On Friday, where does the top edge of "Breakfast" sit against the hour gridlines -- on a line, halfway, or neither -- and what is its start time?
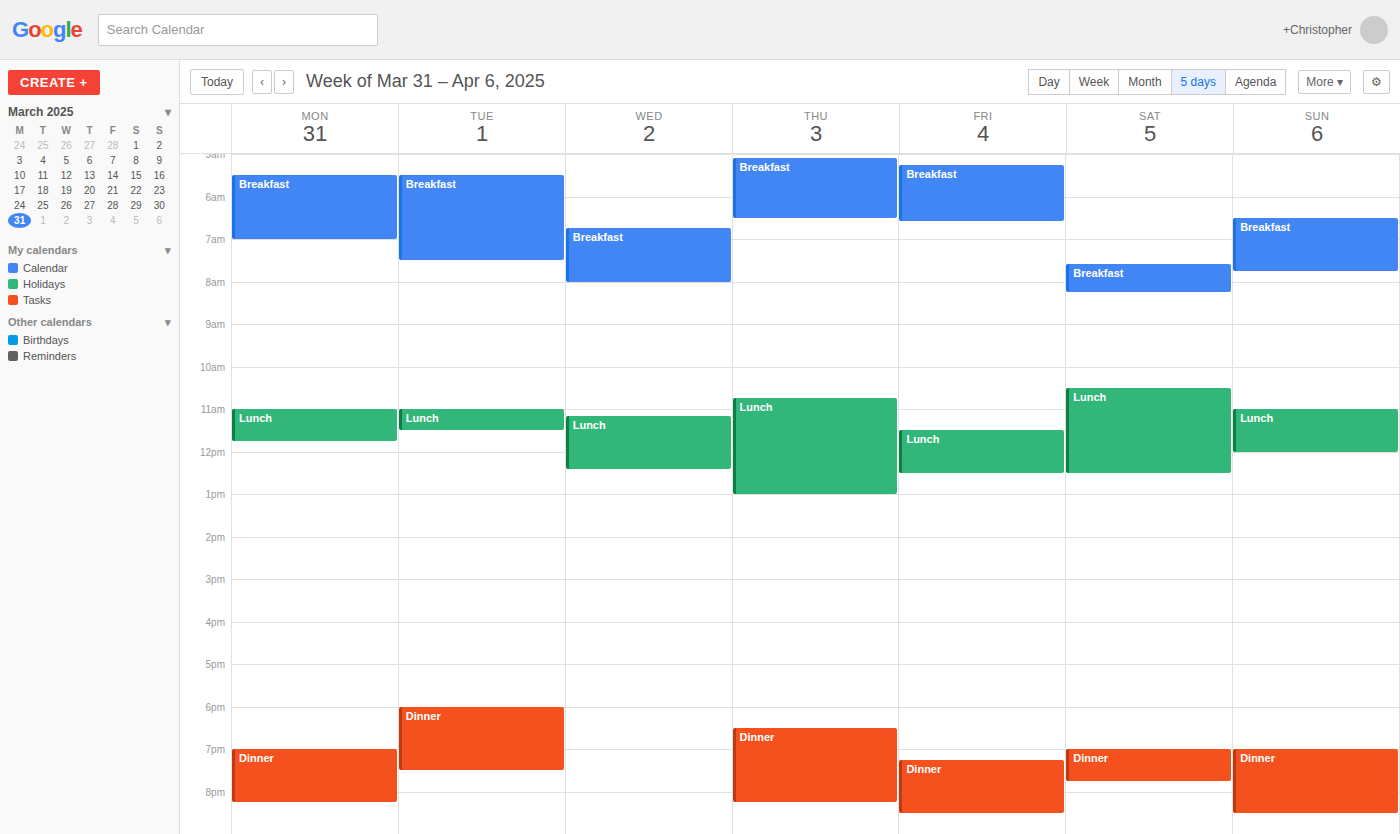
5:15 AM -- neither: a quarter of the way from the 5 AM line to the 6 AM line.